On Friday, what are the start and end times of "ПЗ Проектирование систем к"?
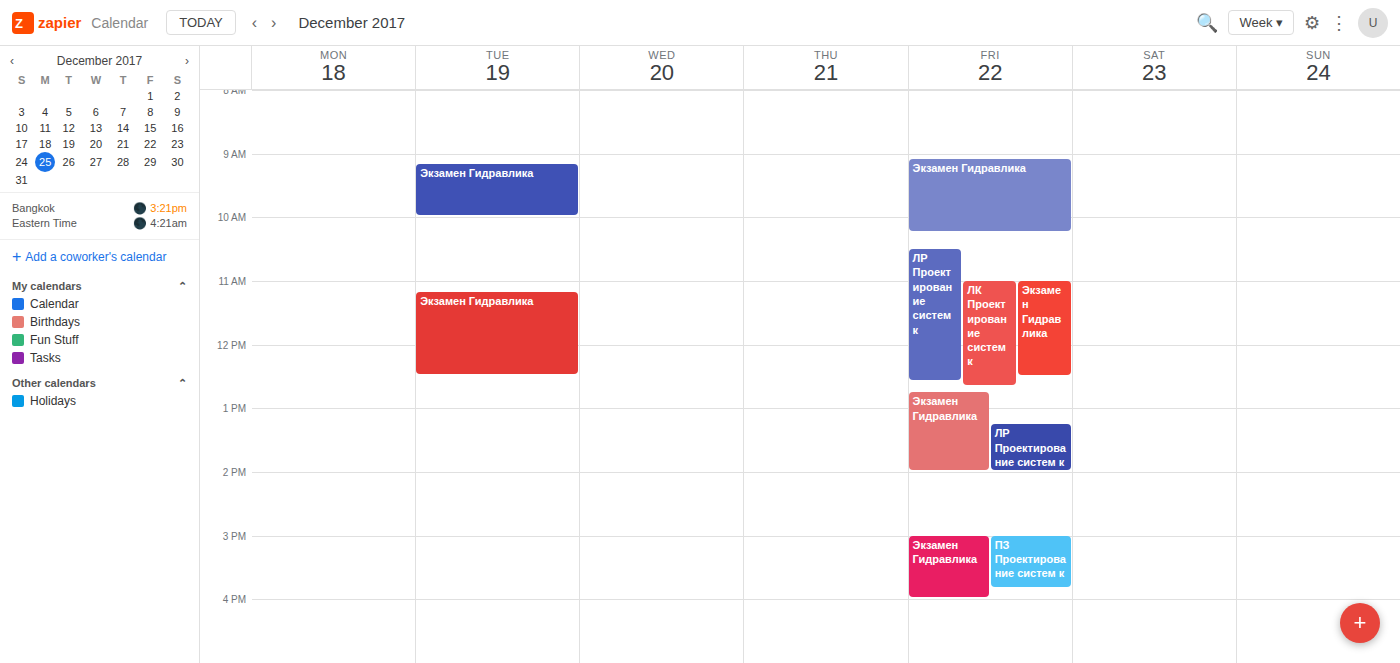
3:00 PM to 3:50 PM